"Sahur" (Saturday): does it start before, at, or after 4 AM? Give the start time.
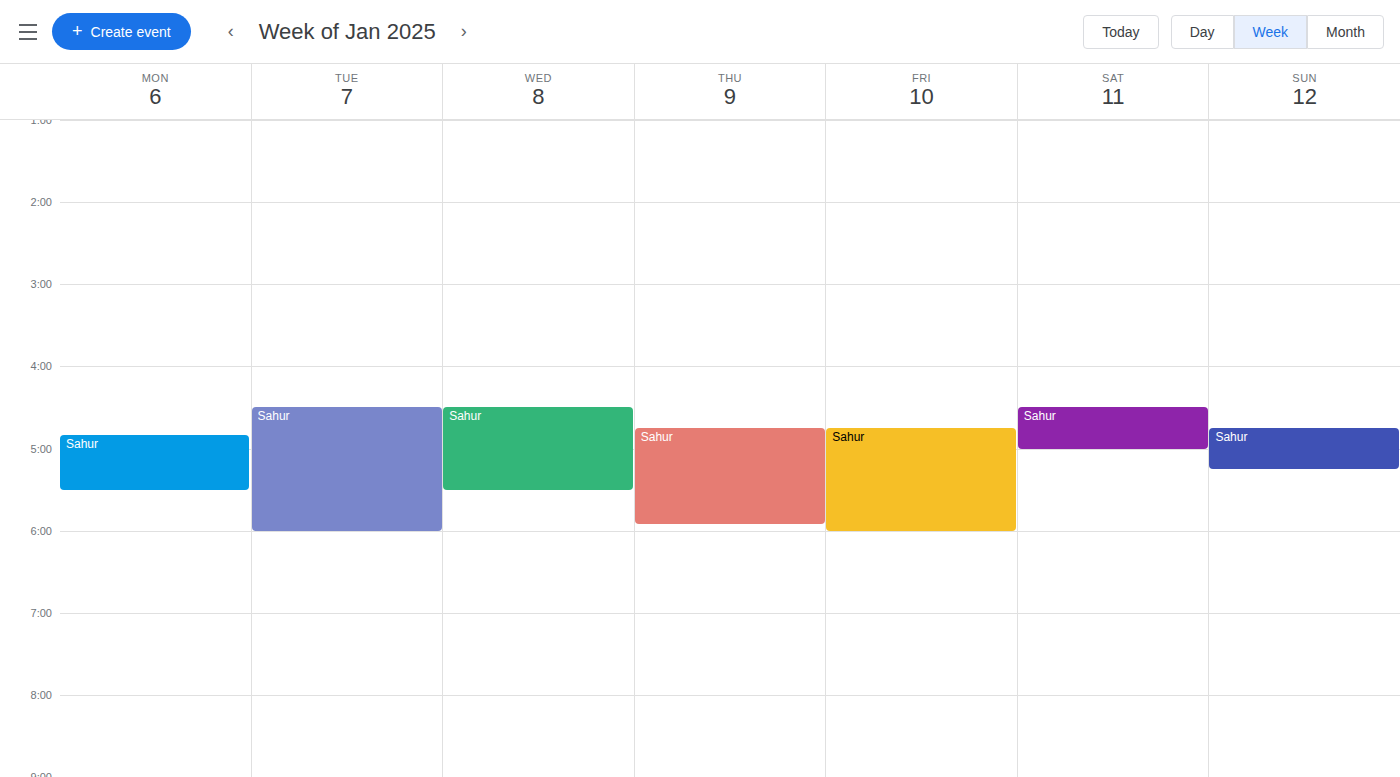
4:30 AM -- after 4 AM, 30 minutes below the 4 AM line.